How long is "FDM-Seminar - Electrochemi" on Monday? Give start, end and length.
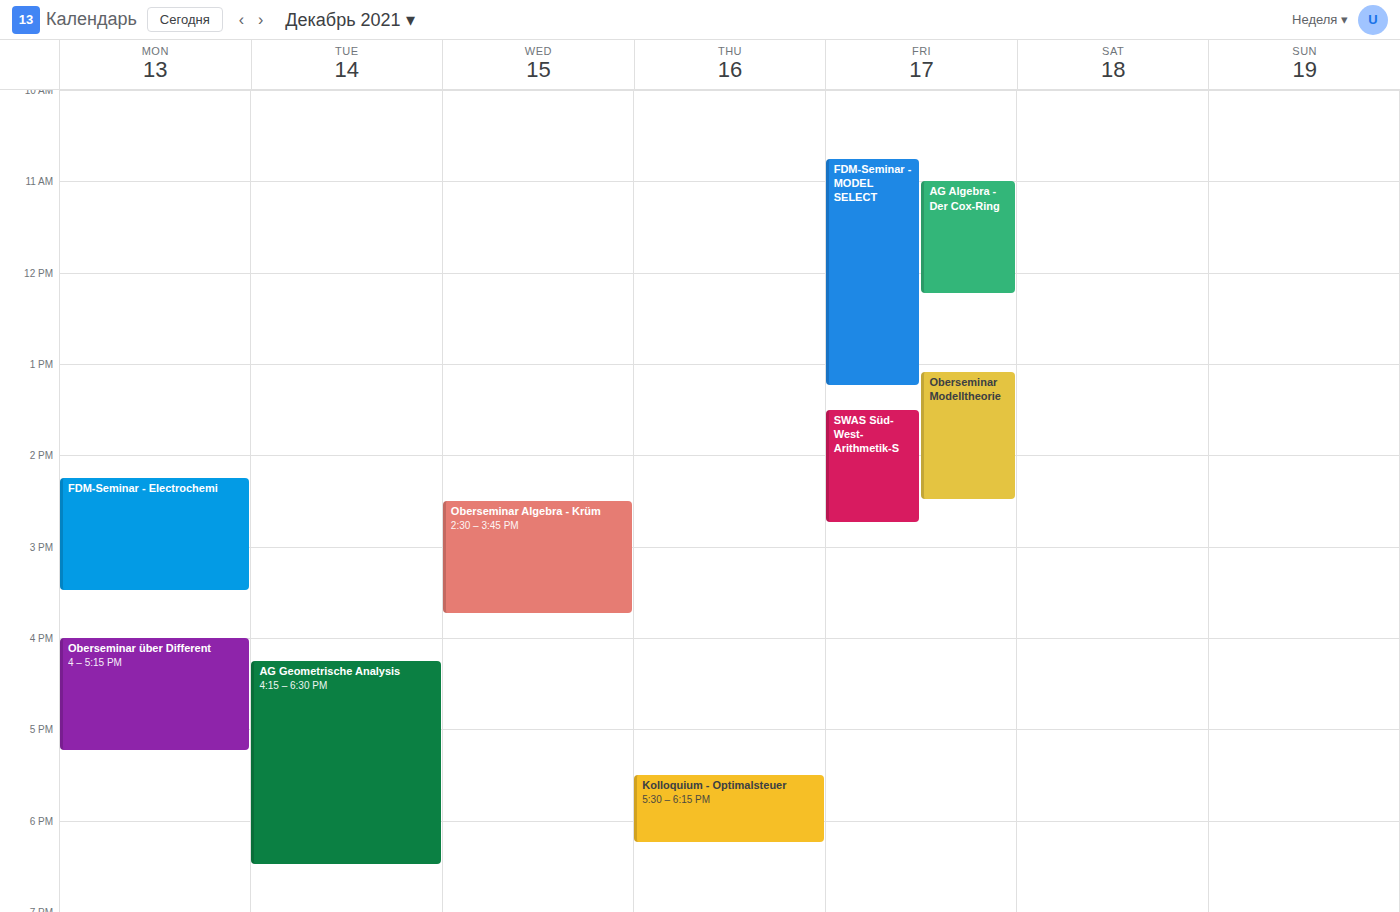
14:15 to 15:30, 1 hour 15 minutes